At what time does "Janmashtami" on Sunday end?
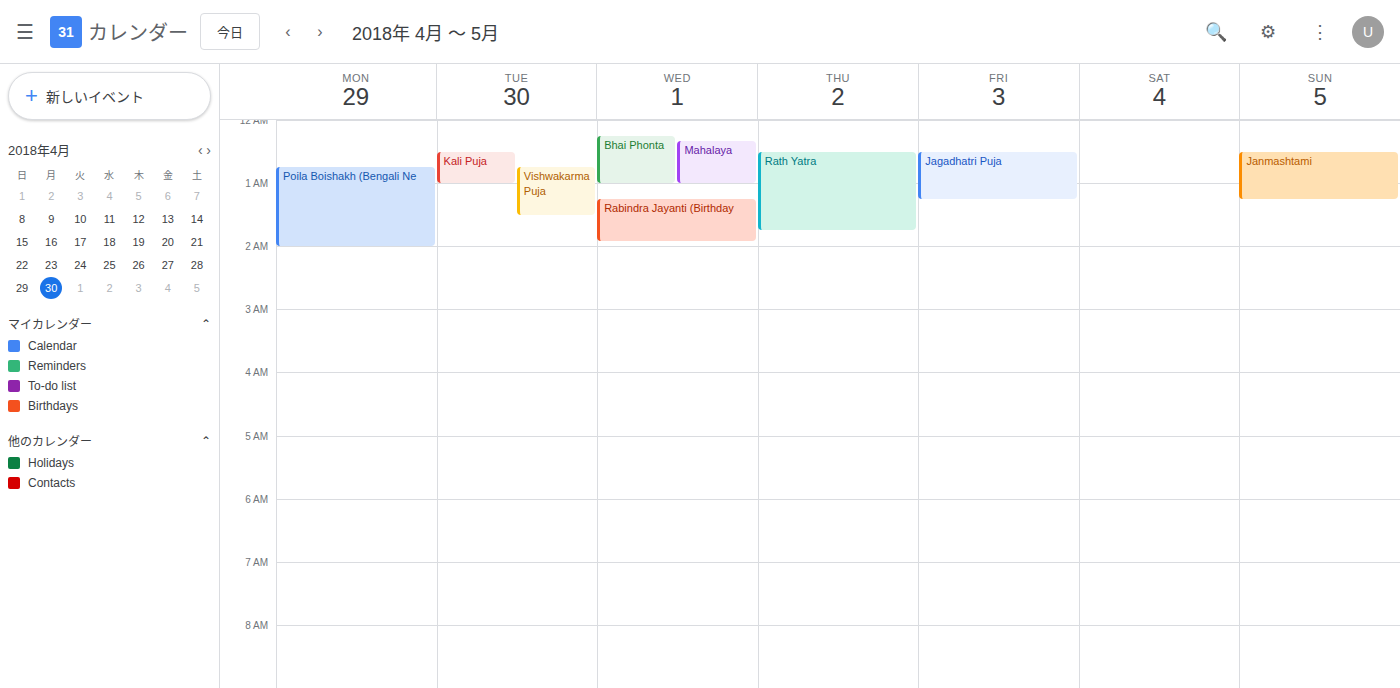
01:15